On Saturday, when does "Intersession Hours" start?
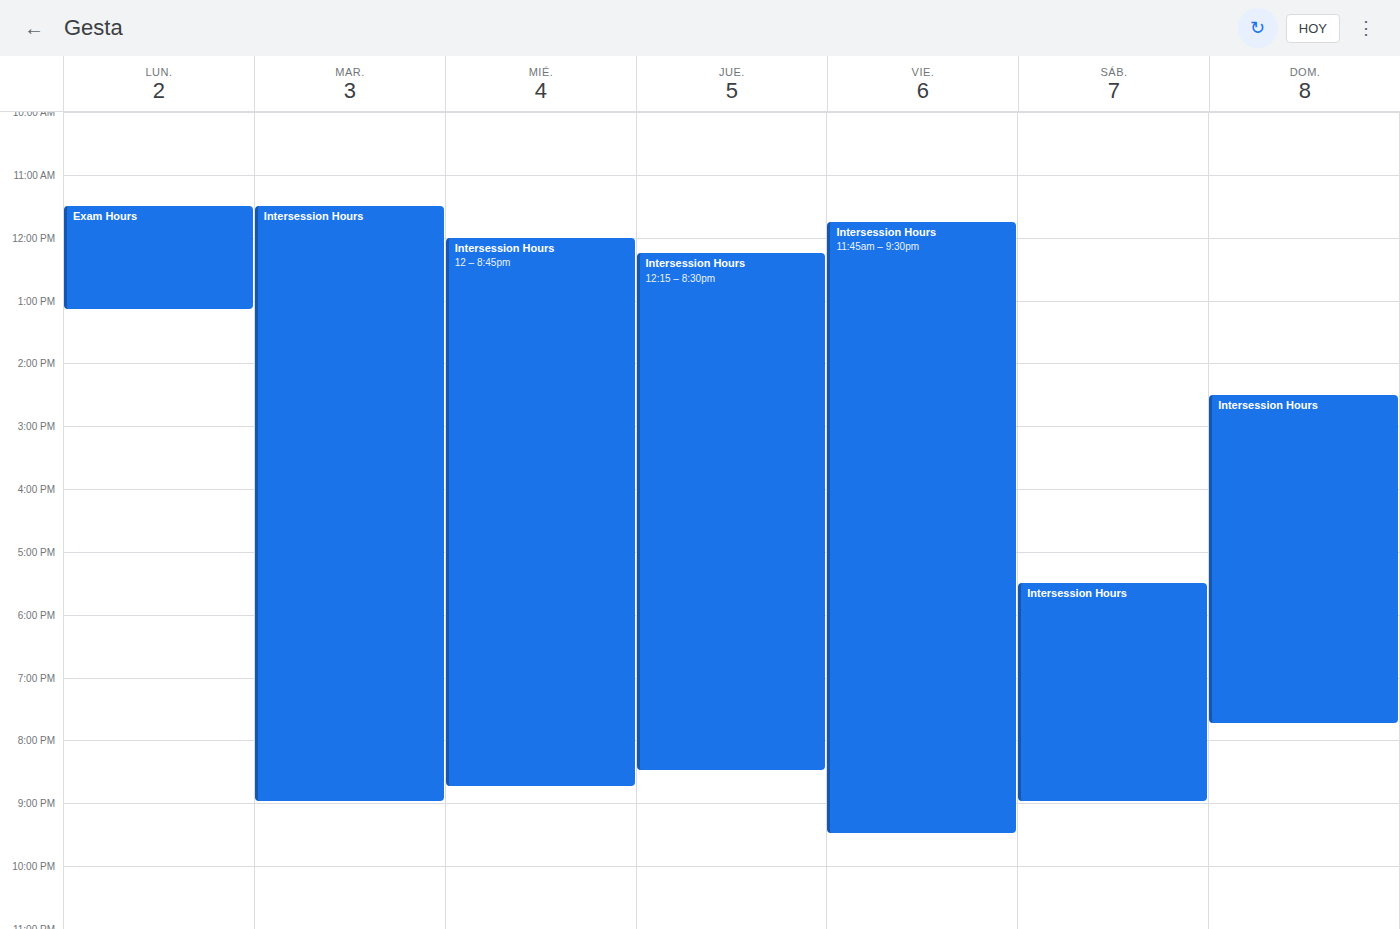
5:30 PM